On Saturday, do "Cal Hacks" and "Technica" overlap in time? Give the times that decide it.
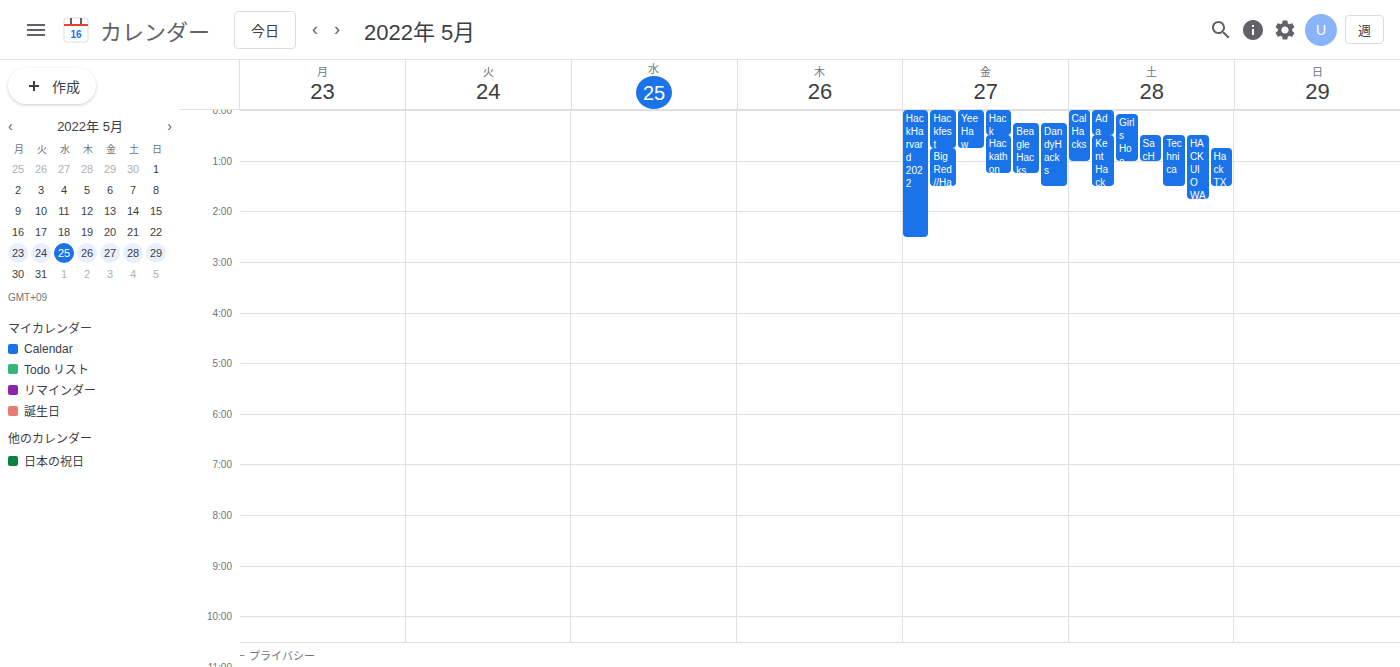
"Technica" starts at 12:30 AM, before "Cal Hacks" ends at 1:00 AM -- they overlap.